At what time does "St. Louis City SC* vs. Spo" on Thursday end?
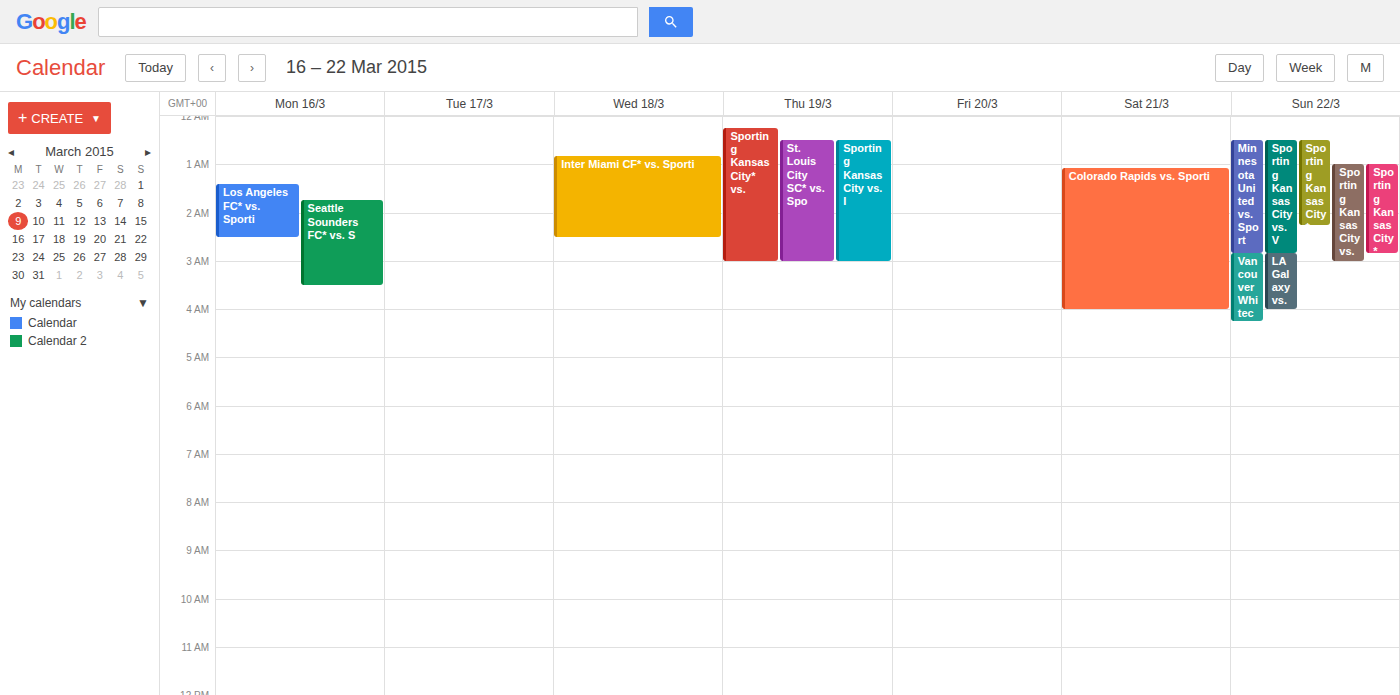
3:00 AM